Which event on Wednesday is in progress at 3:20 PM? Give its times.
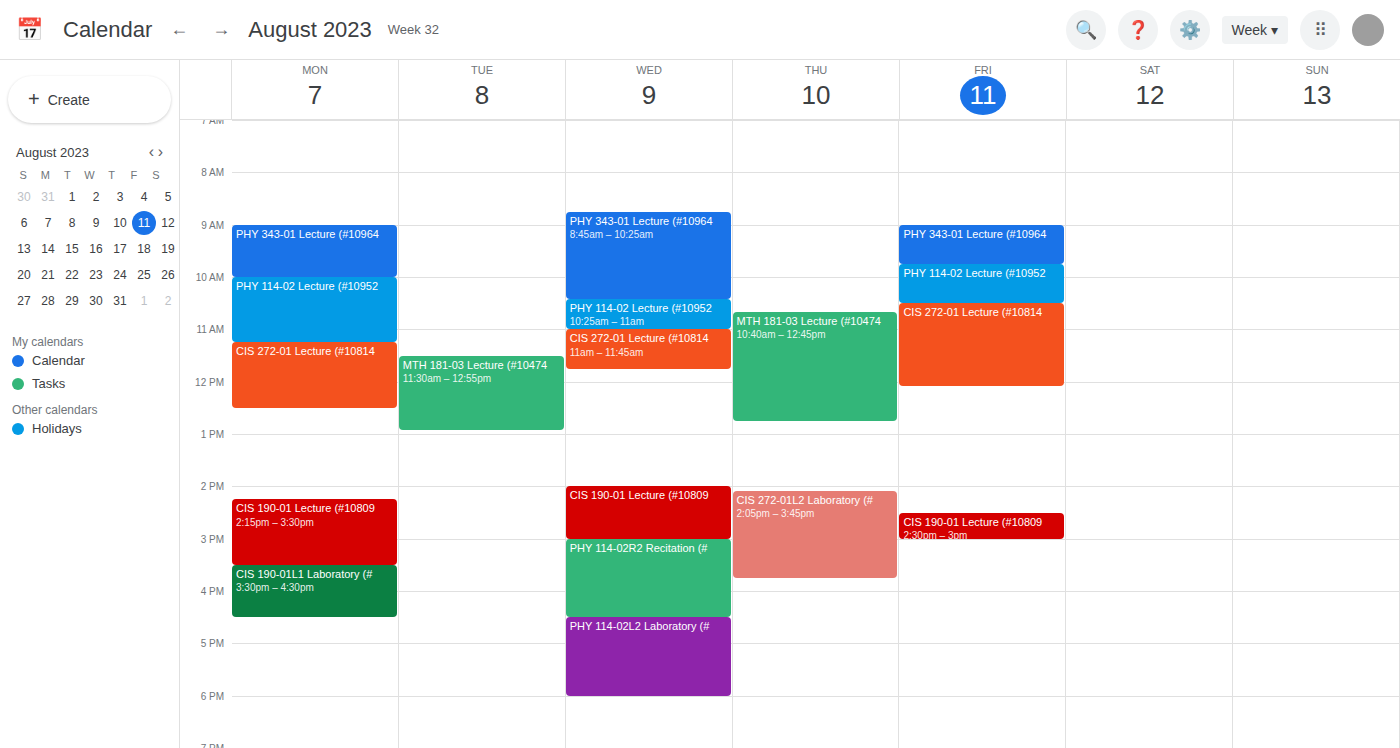
"PHY 114-02R2 Recitation (#", 3:00 PM to 4:30 PM